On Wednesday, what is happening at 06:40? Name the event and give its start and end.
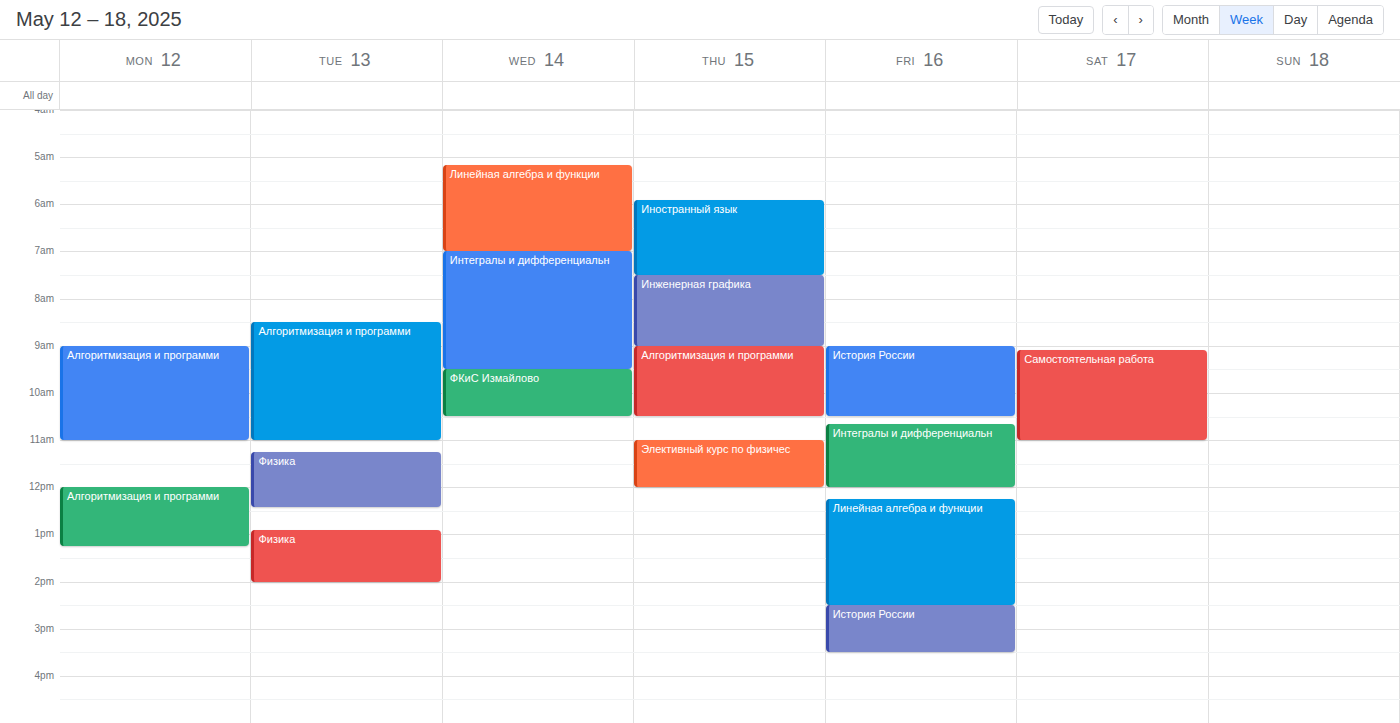
"Линейная алгебра и функции", 05:10 to 07:00